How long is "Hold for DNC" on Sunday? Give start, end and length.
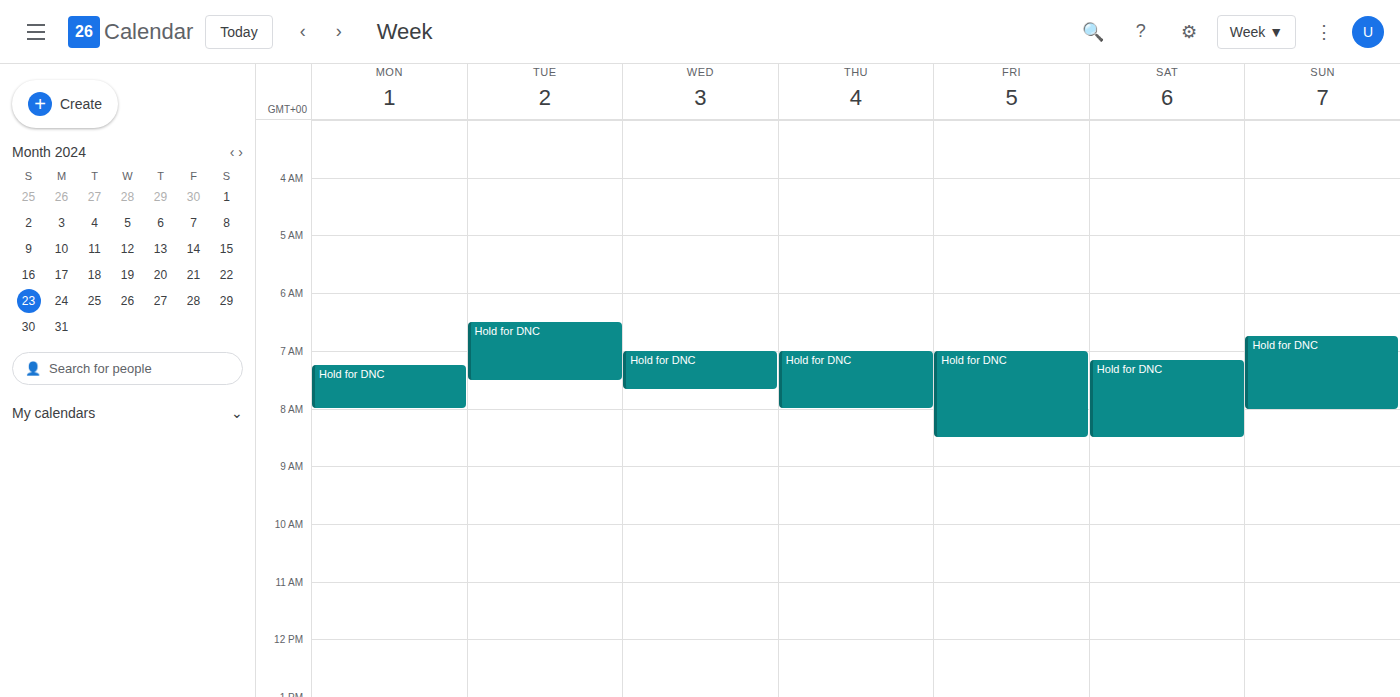
6:45 AM to 8:00 AM, 1 hour 15 minutes